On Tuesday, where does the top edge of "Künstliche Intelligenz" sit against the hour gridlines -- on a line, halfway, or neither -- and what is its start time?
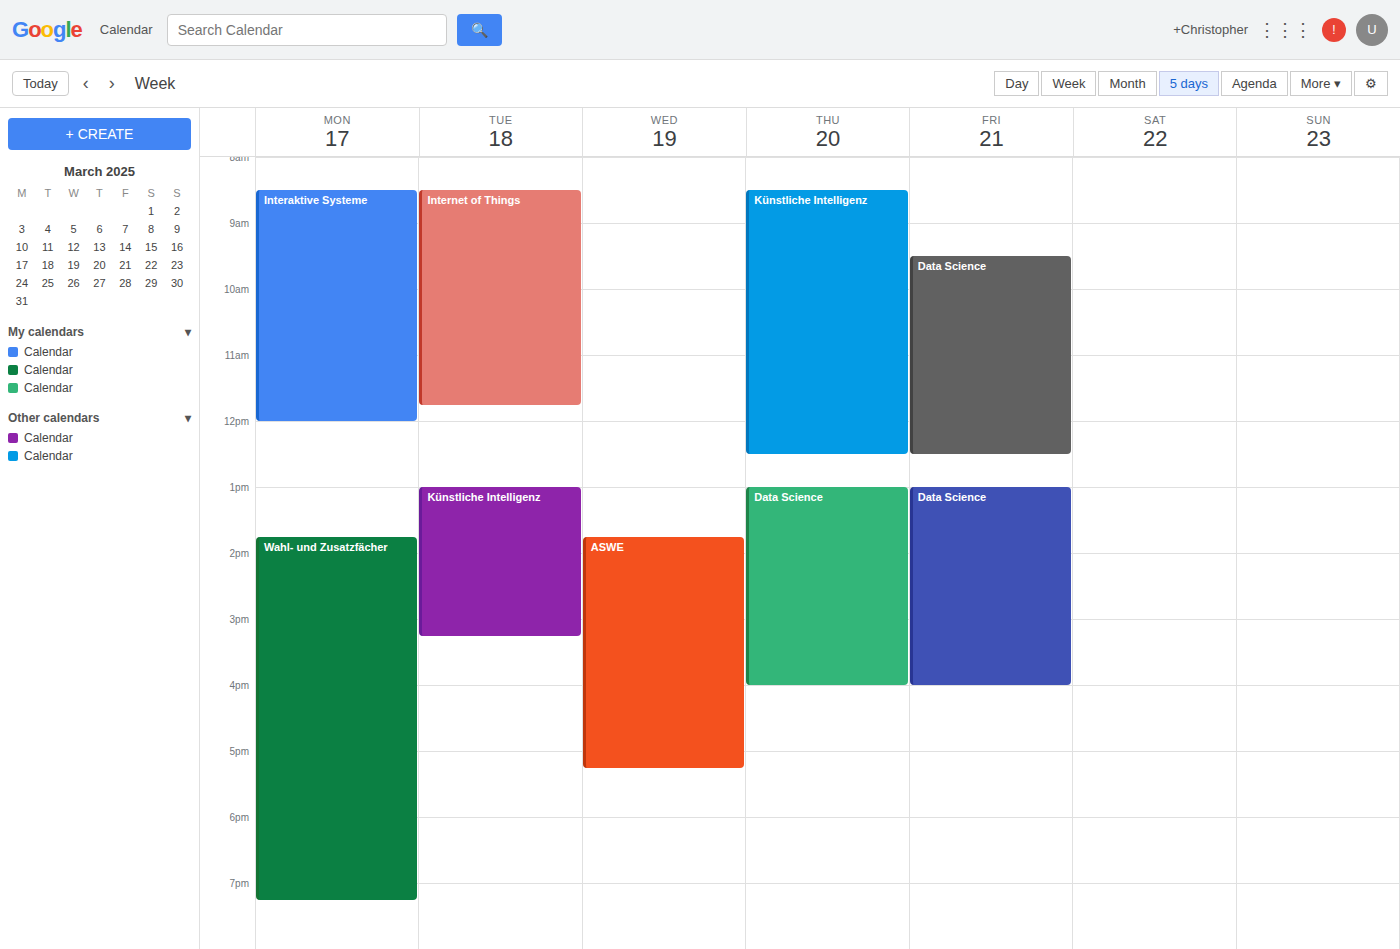
1:00 PM -- exactly on the 1 PM line.